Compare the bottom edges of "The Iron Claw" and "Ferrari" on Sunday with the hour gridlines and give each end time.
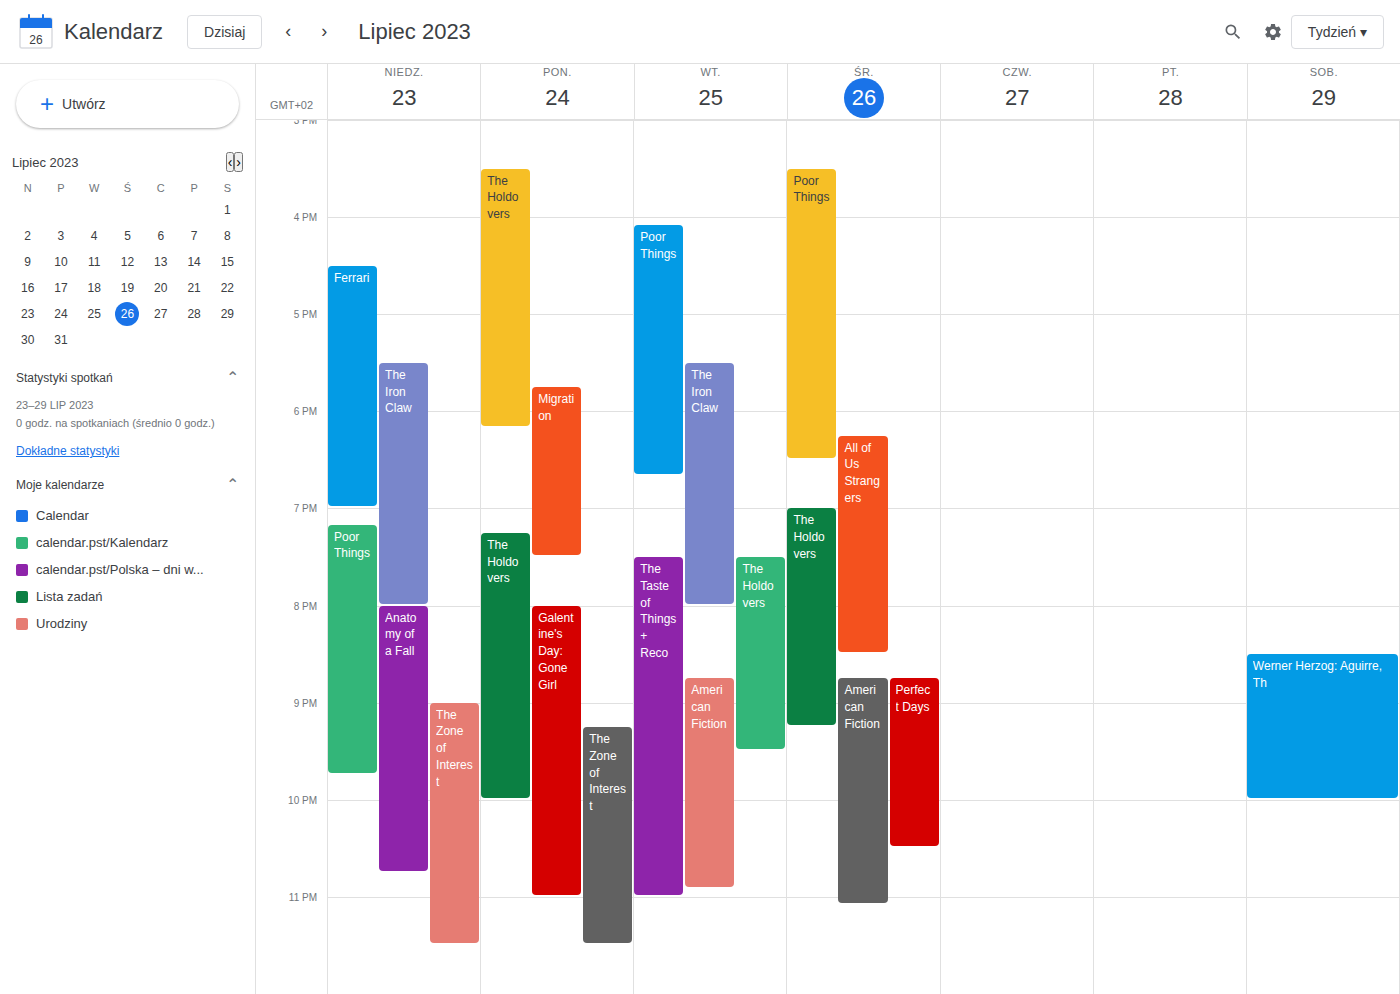
"The Iron Claw": 8:00 PM, exactly on the 8 PM line. "Ferrari": 7:00 PM, exactly on the 7 PM line.